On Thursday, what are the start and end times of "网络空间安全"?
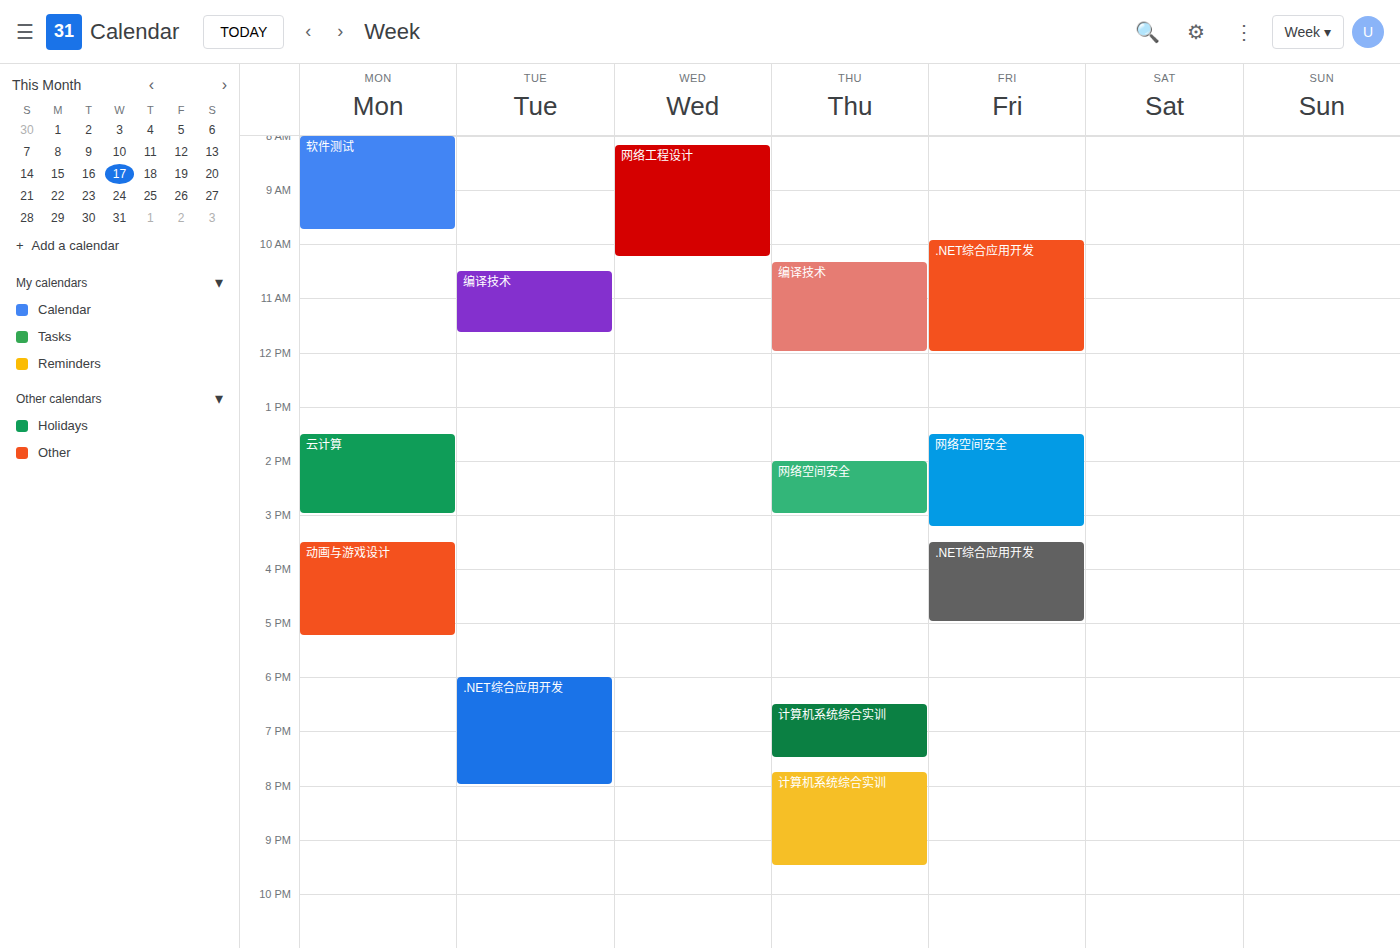
2:00 PM to 3:00 PM